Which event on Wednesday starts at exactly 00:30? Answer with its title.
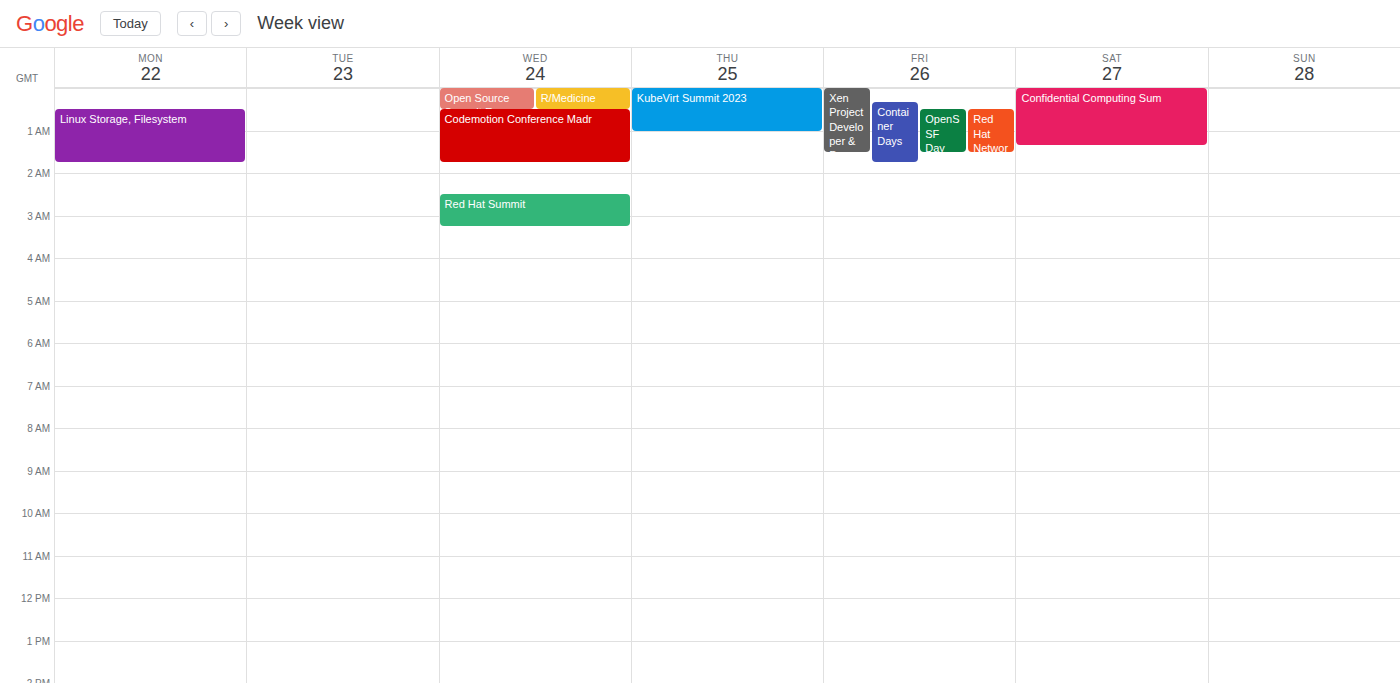
"Codemotion Conference Madr"